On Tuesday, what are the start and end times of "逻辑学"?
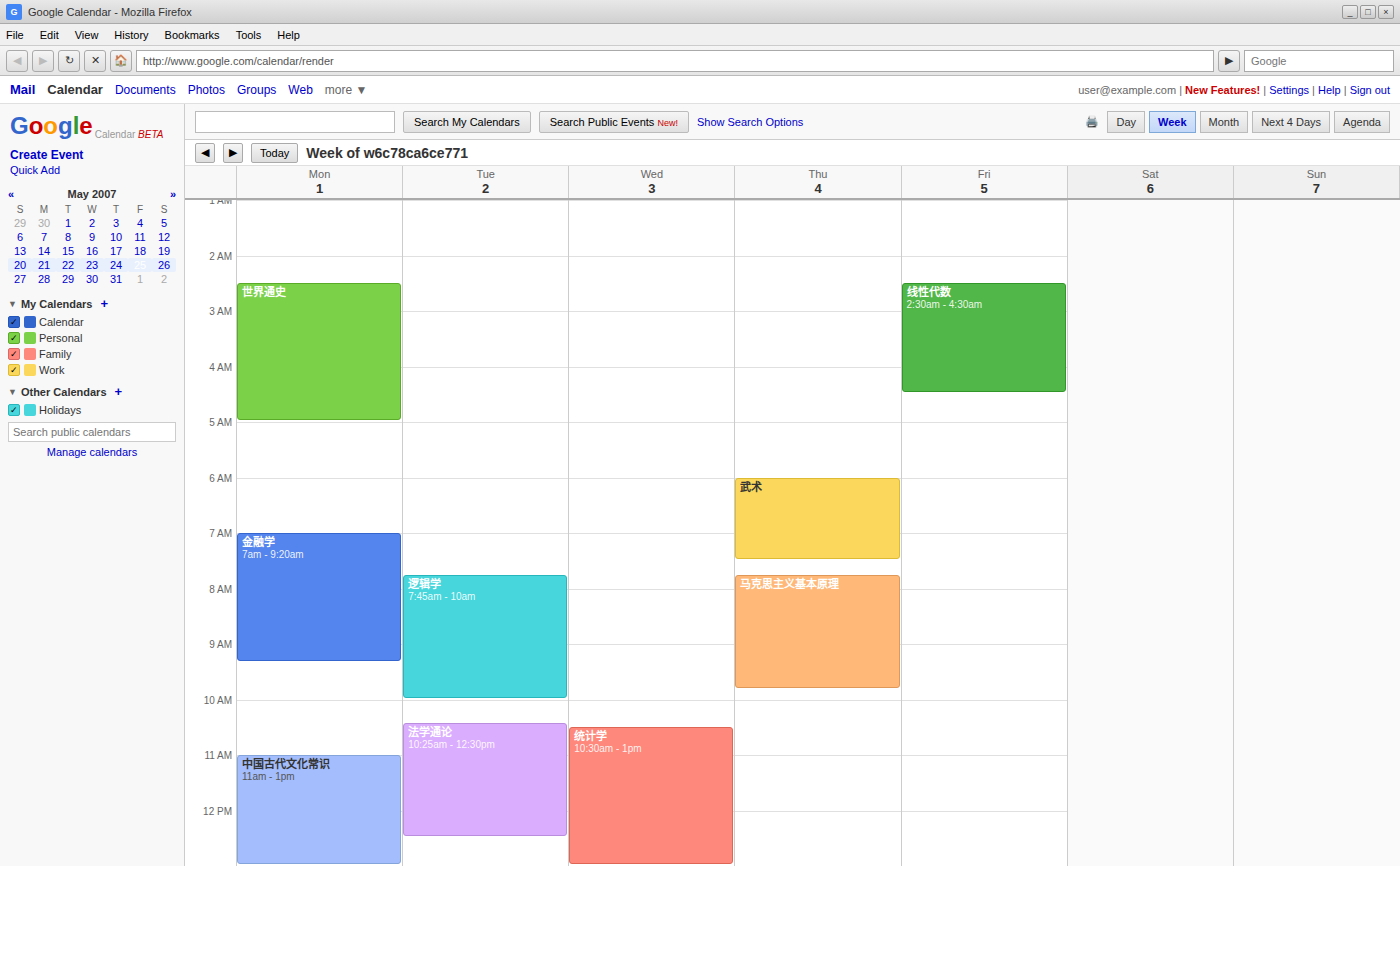
7:45 AM to 10:00 AM